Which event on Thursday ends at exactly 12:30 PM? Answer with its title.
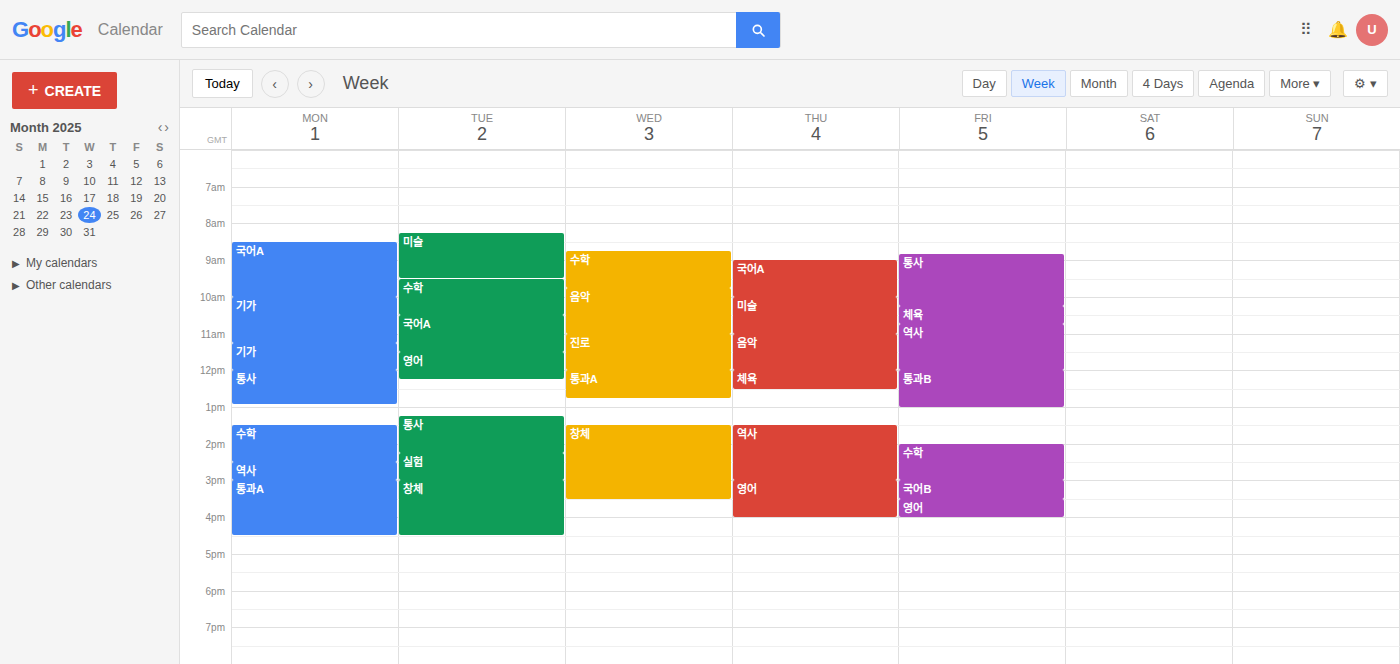
"체육"